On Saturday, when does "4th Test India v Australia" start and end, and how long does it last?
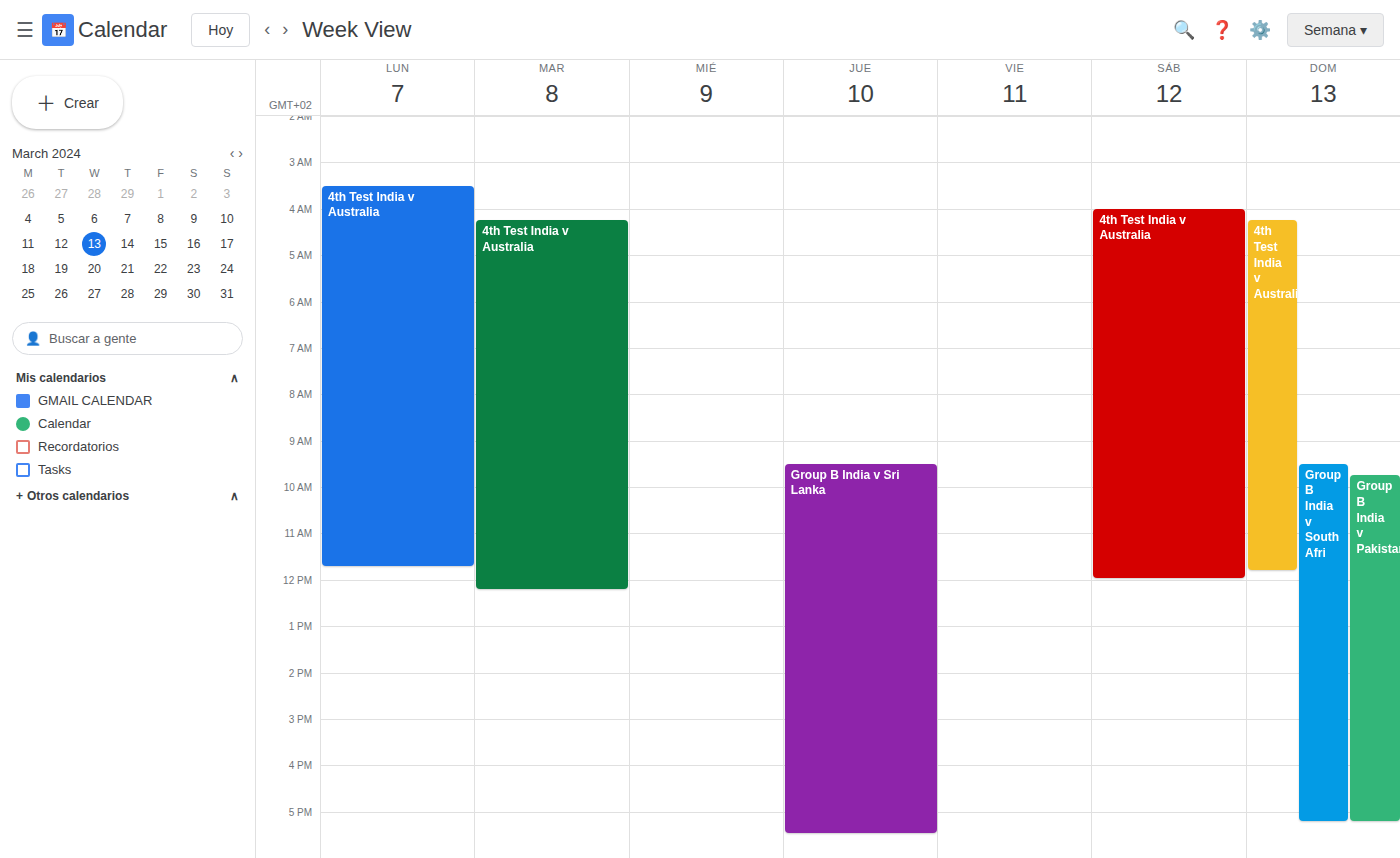
4:00 AM to 12:00 PM, 8 hours